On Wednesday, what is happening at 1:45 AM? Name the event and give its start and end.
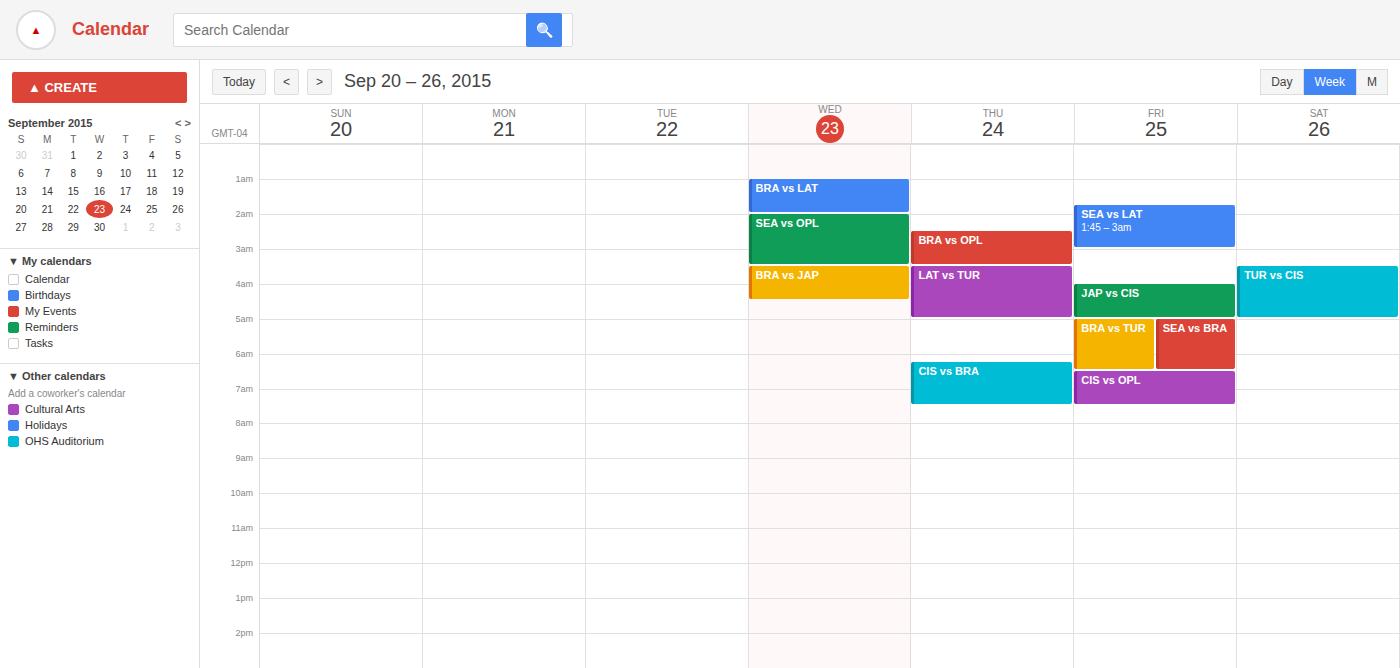
"BRA vs LAT", 1:00 AM to 2:00 AM